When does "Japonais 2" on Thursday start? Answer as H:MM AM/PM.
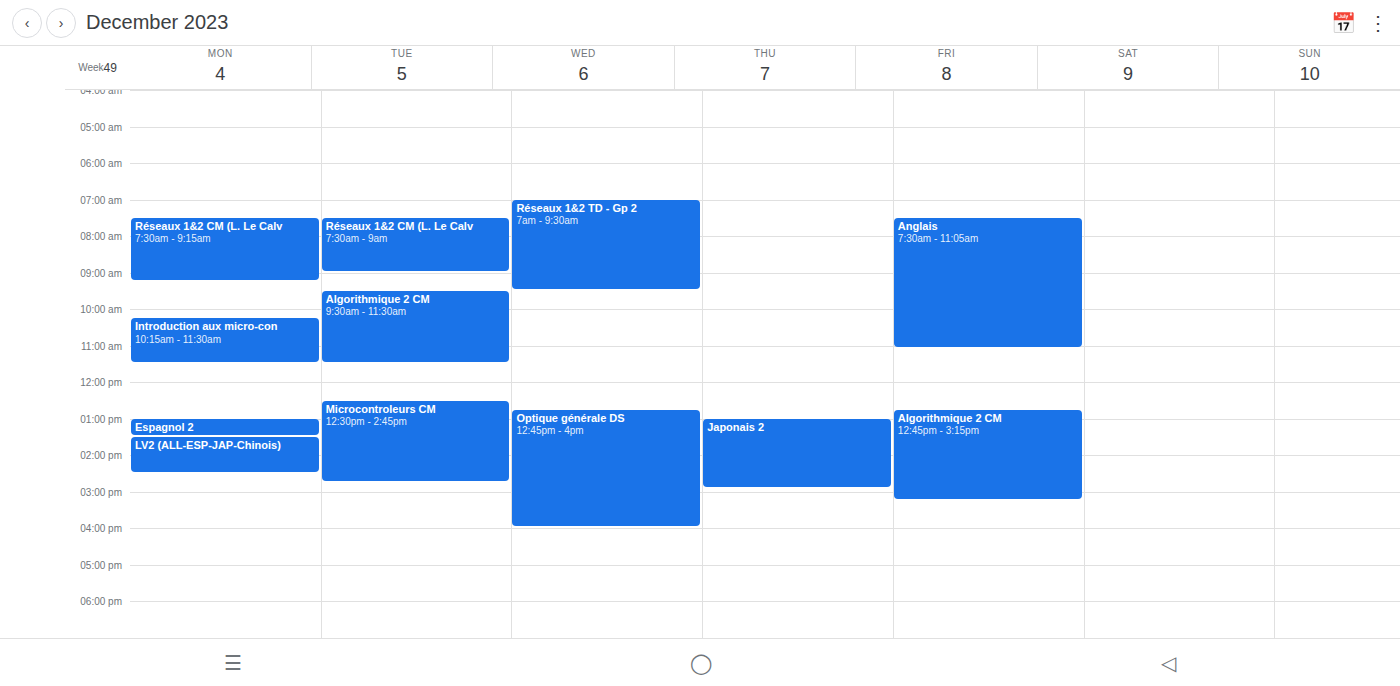
1:00 PM